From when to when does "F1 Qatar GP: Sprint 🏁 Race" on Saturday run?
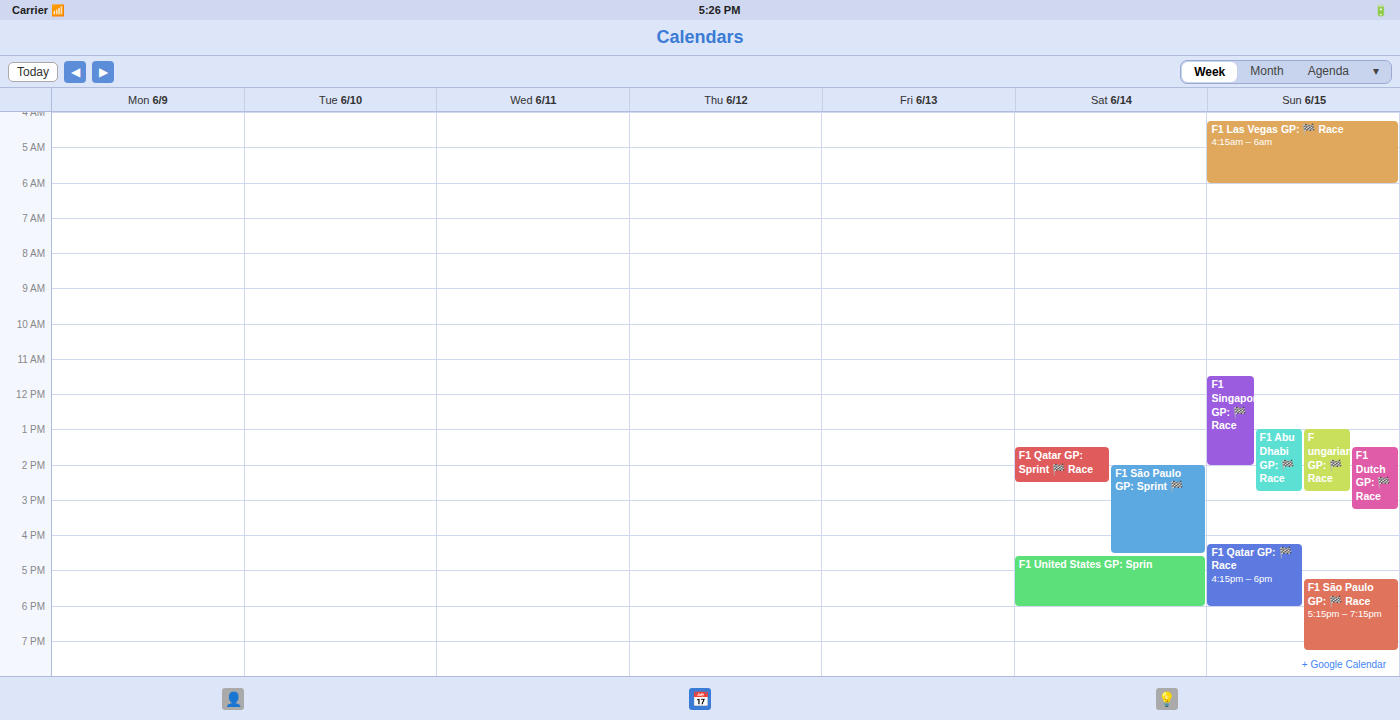
1:30 PM to 2:30 PM